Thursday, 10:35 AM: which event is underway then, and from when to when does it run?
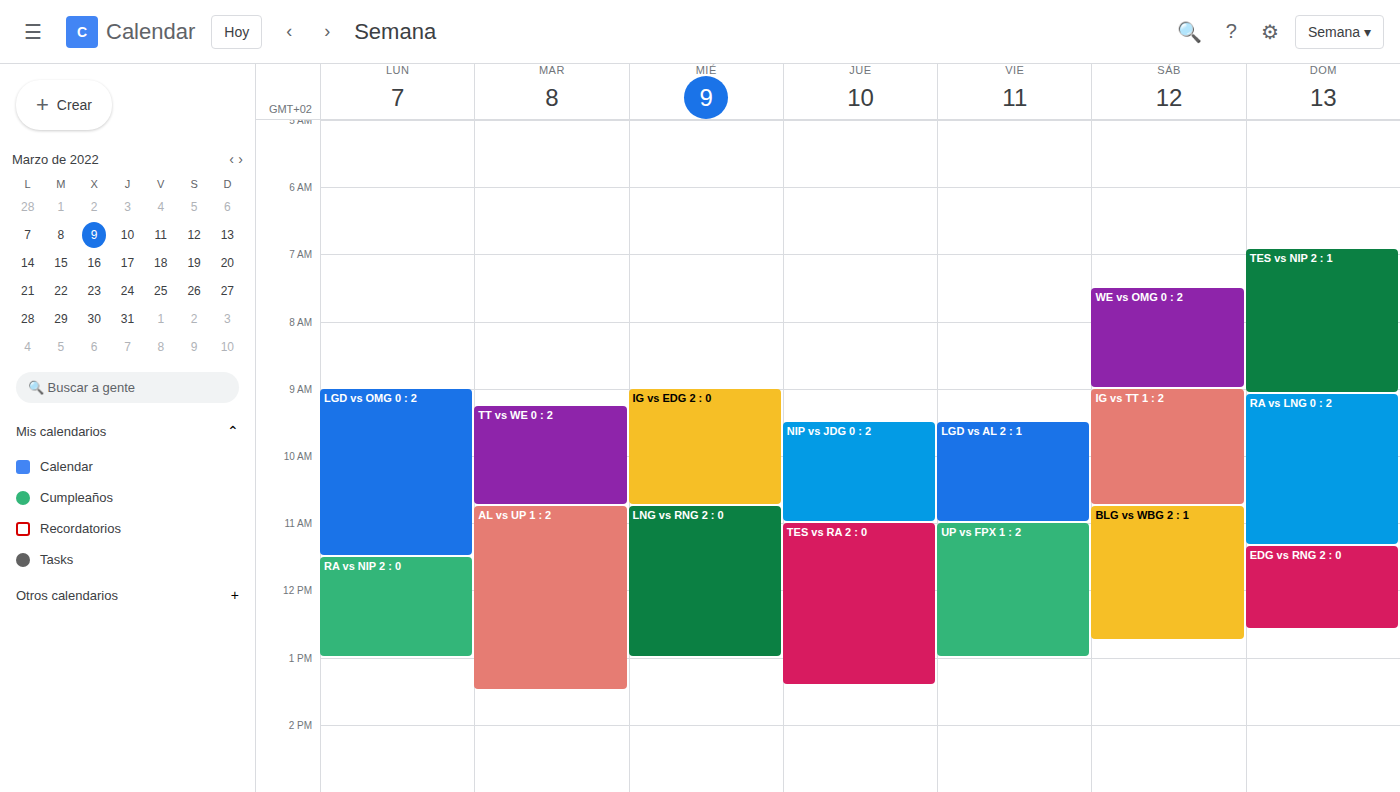
"NIP vs JDG 0 : 2", 9:30 AM to 11:00 AM